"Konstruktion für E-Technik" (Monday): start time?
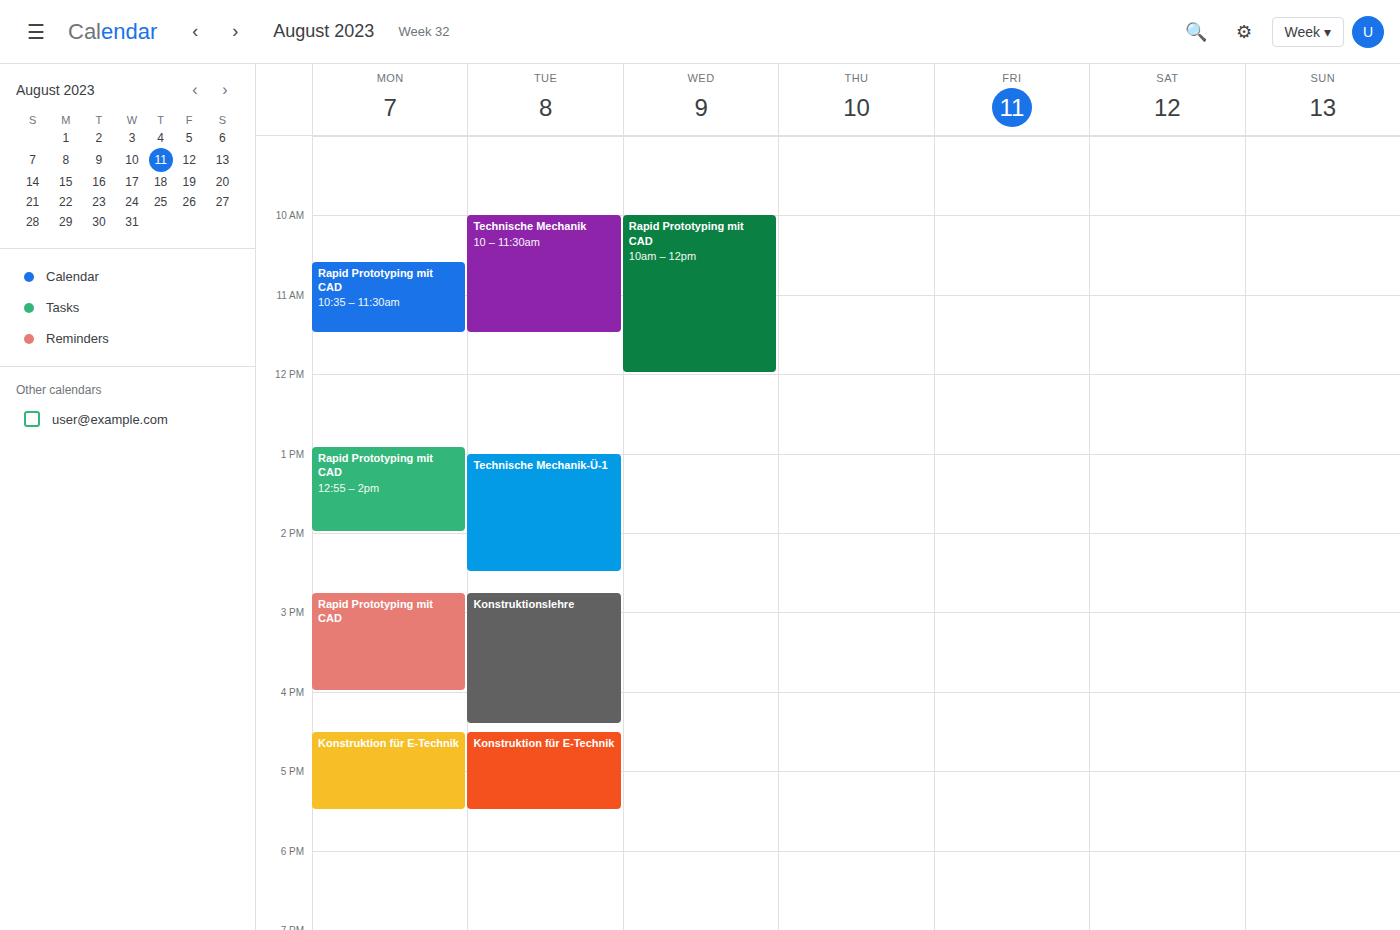
4:30 PM